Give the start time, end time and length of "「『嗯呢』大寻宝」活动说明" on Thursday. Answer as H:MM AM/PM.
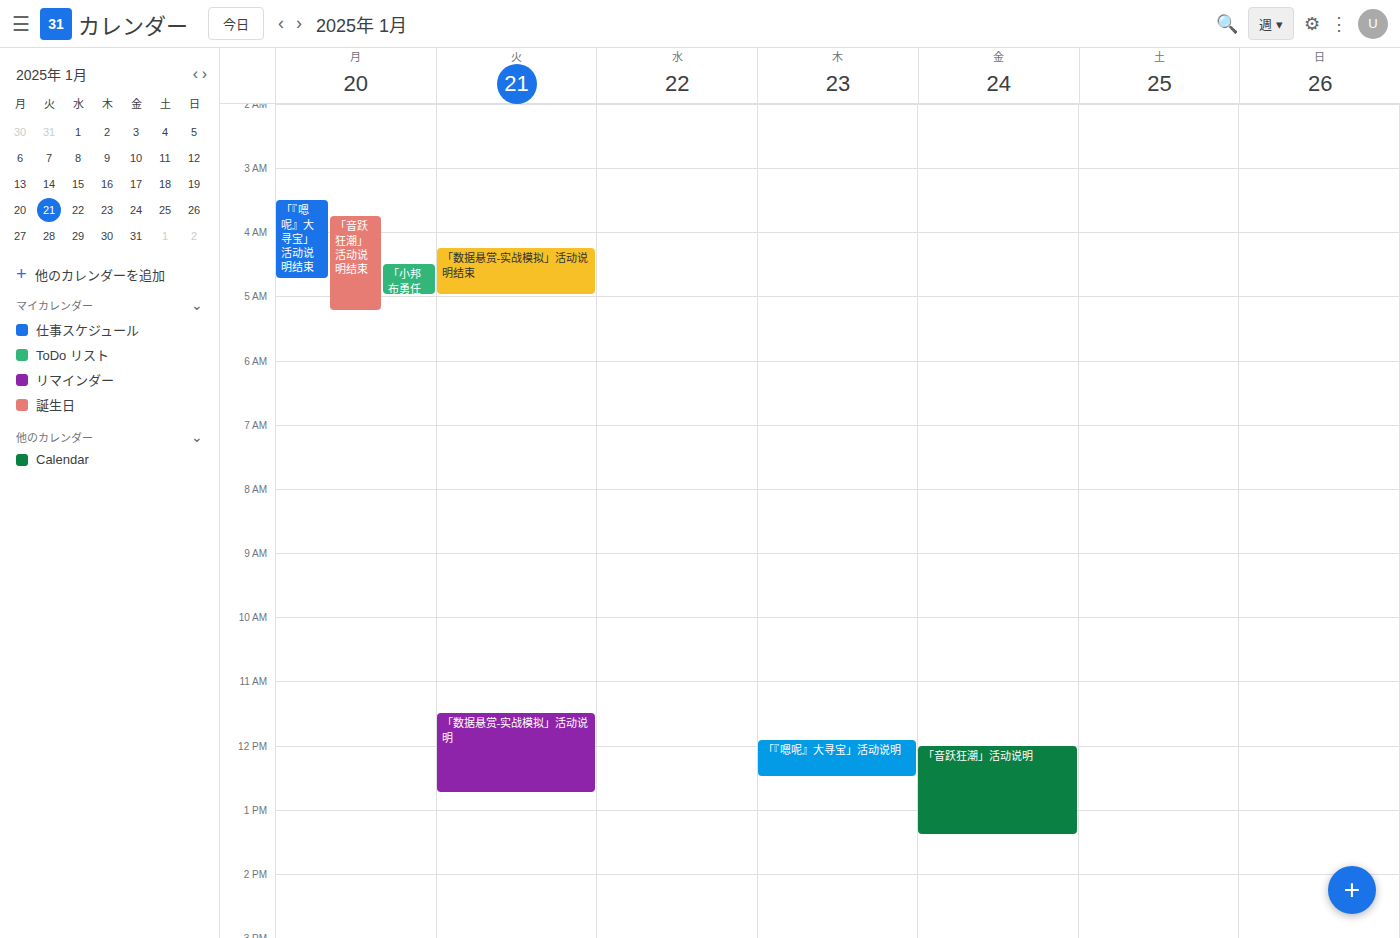
11:55 AM to 12:30 PM, 35 minutes